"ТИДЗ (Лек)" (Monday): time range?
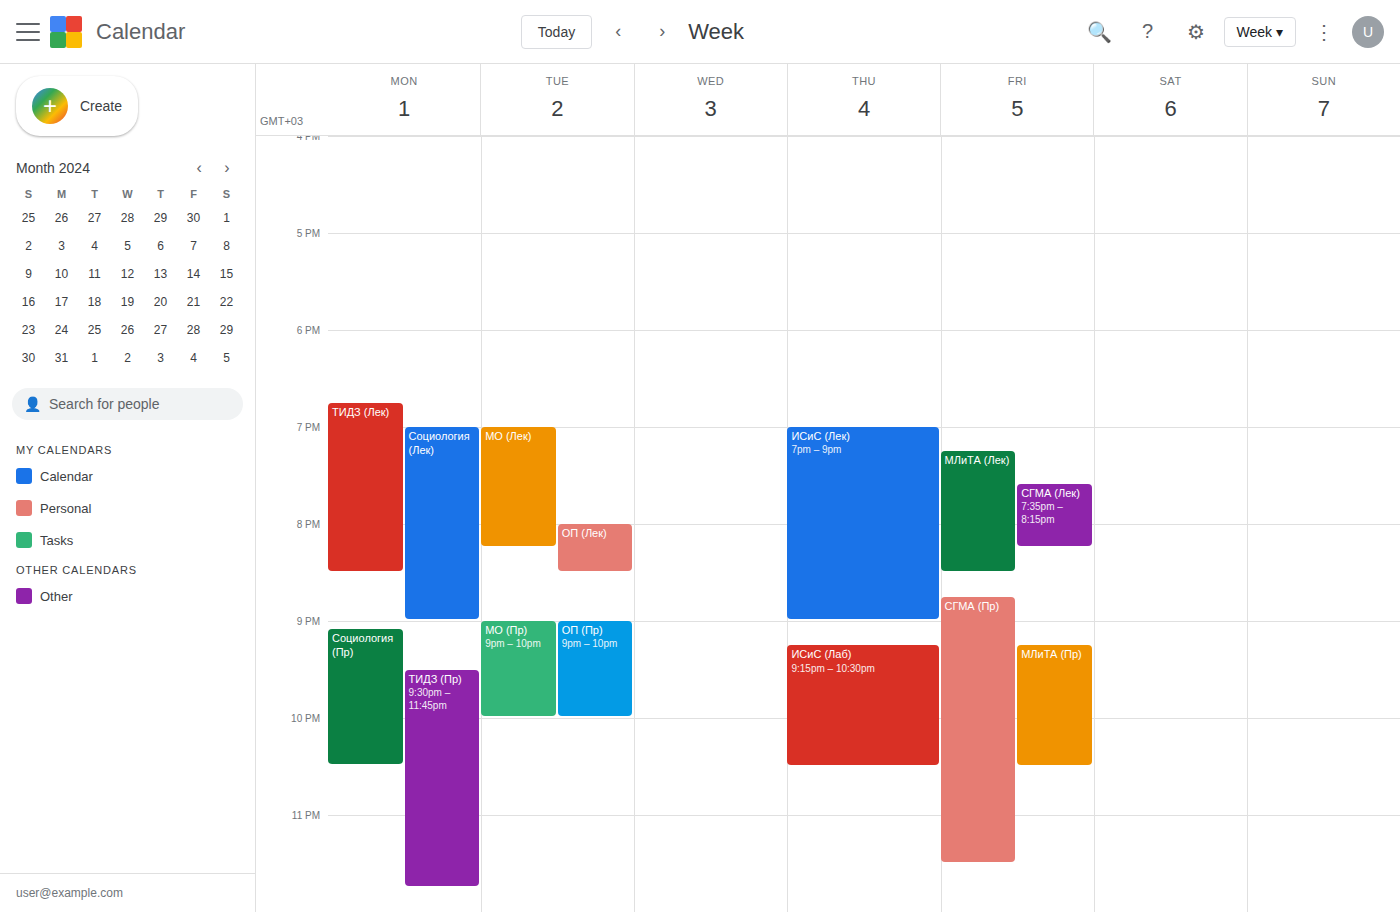
6:45 PM to 8:30 PM